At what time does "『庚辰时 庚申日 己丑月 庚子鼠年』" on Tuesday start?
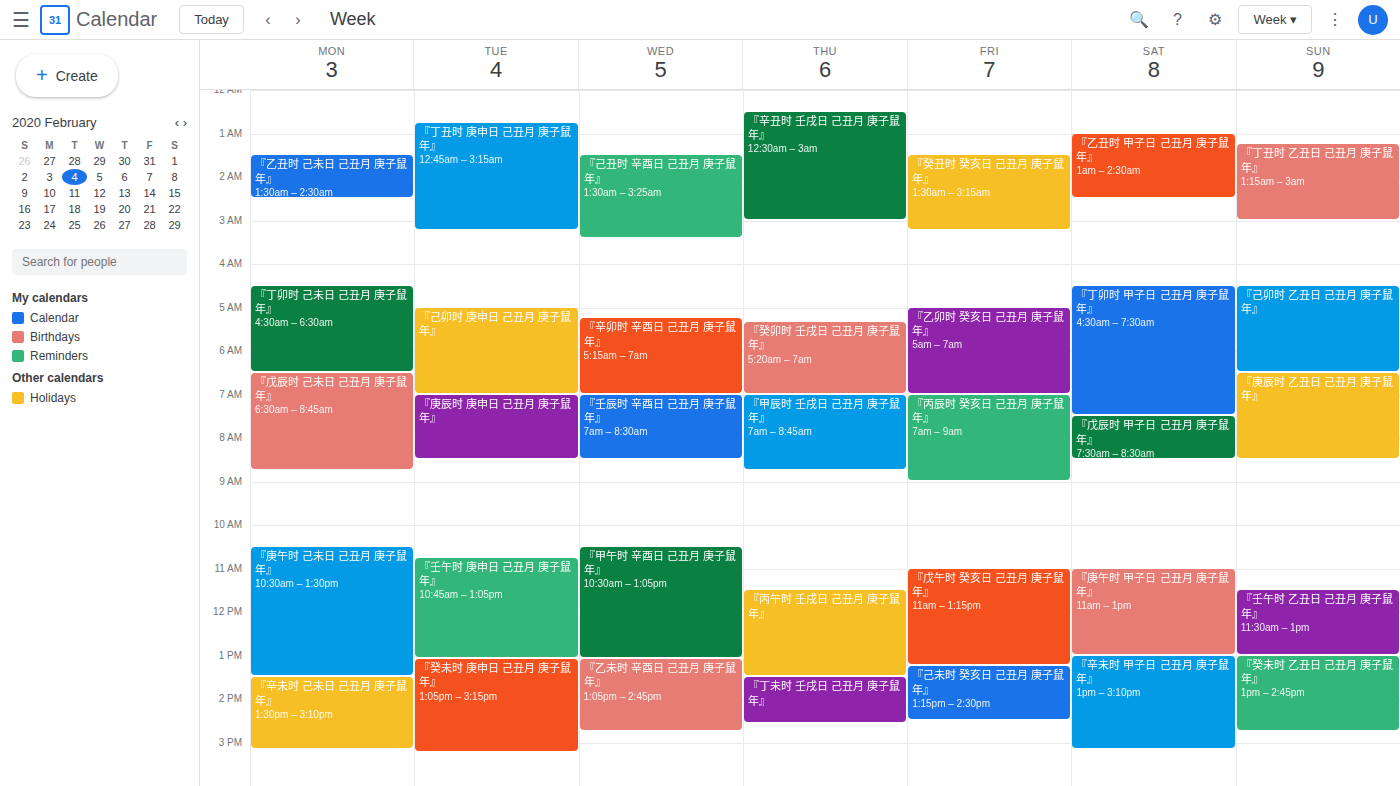
7:00 AM